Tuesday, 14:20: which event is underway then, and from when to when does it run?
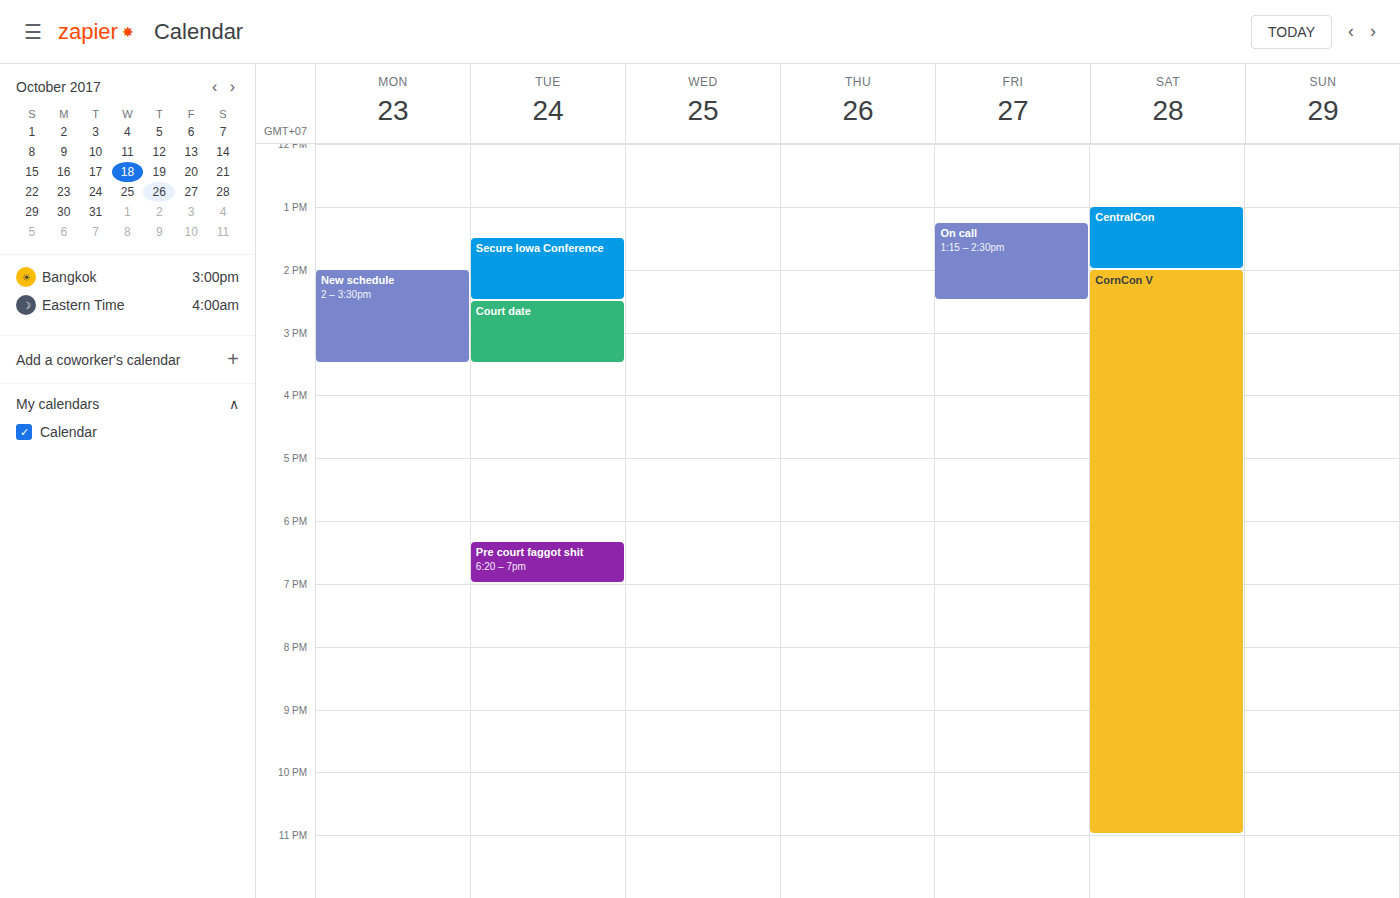
"Secure Iowa Conference", 13:30 to 14:30